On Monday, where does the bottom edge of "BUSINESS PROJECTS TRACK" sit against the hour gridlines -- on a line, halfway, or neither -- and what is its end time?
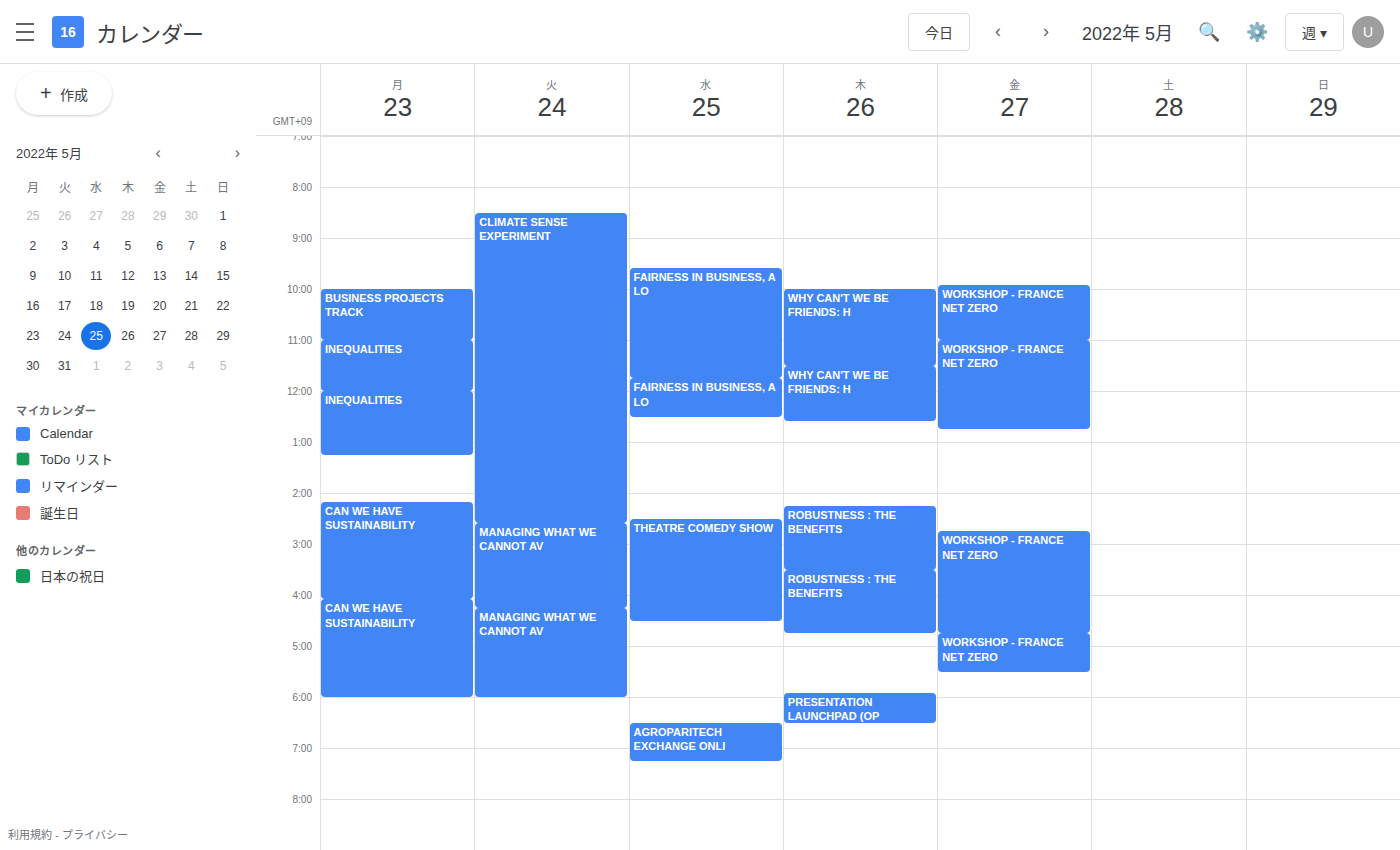
11:00 AM -- exactly on the 11 AM line.